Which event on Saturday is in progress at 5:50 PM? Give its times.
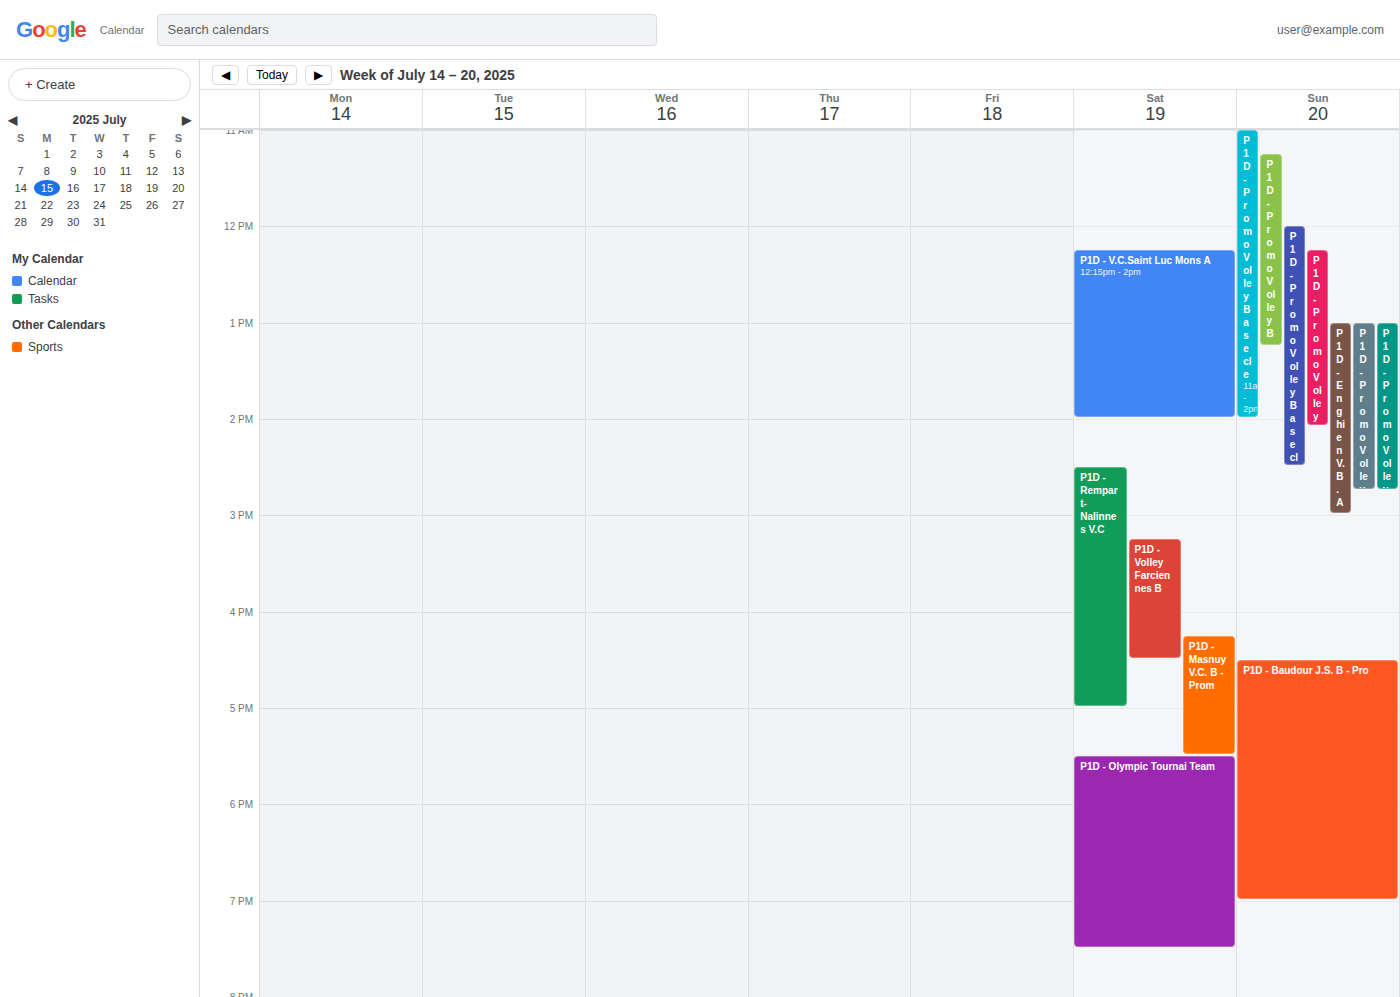
"P1D - Olympic Tournai Team", 5:30 PM to 7:30 PM